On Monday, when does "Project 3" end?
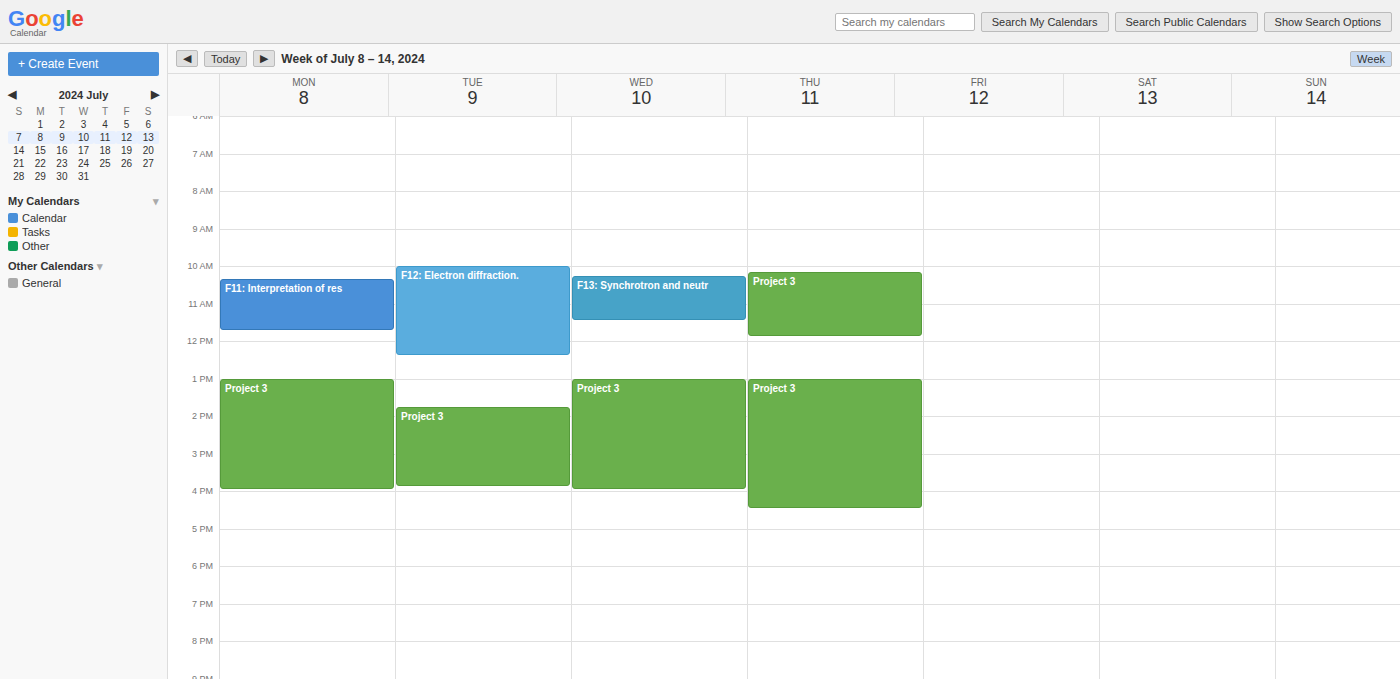
4:00 PM